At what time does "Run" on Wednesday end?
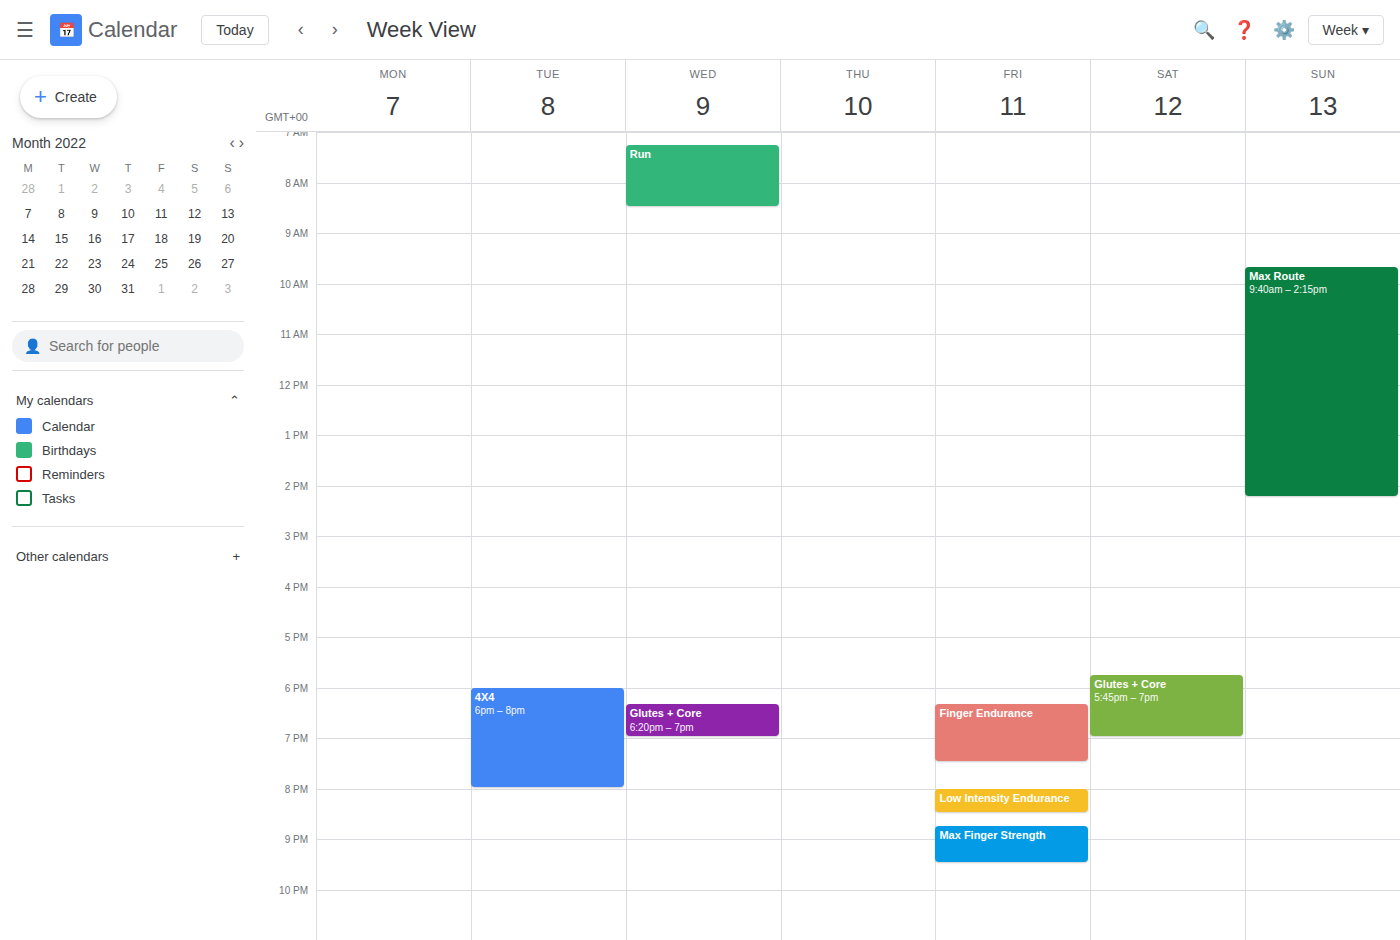
8:30 AM